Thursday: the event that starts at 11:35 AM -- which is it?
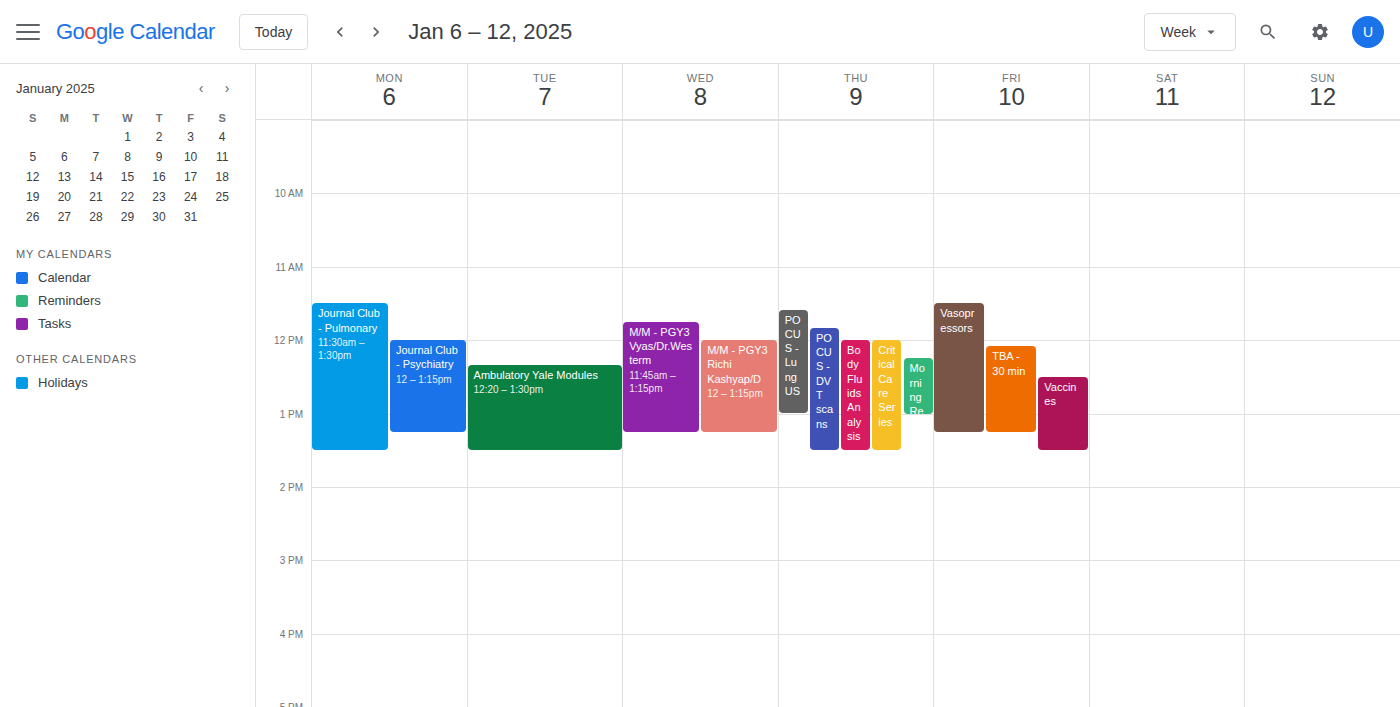
"POCUS - Lung US"